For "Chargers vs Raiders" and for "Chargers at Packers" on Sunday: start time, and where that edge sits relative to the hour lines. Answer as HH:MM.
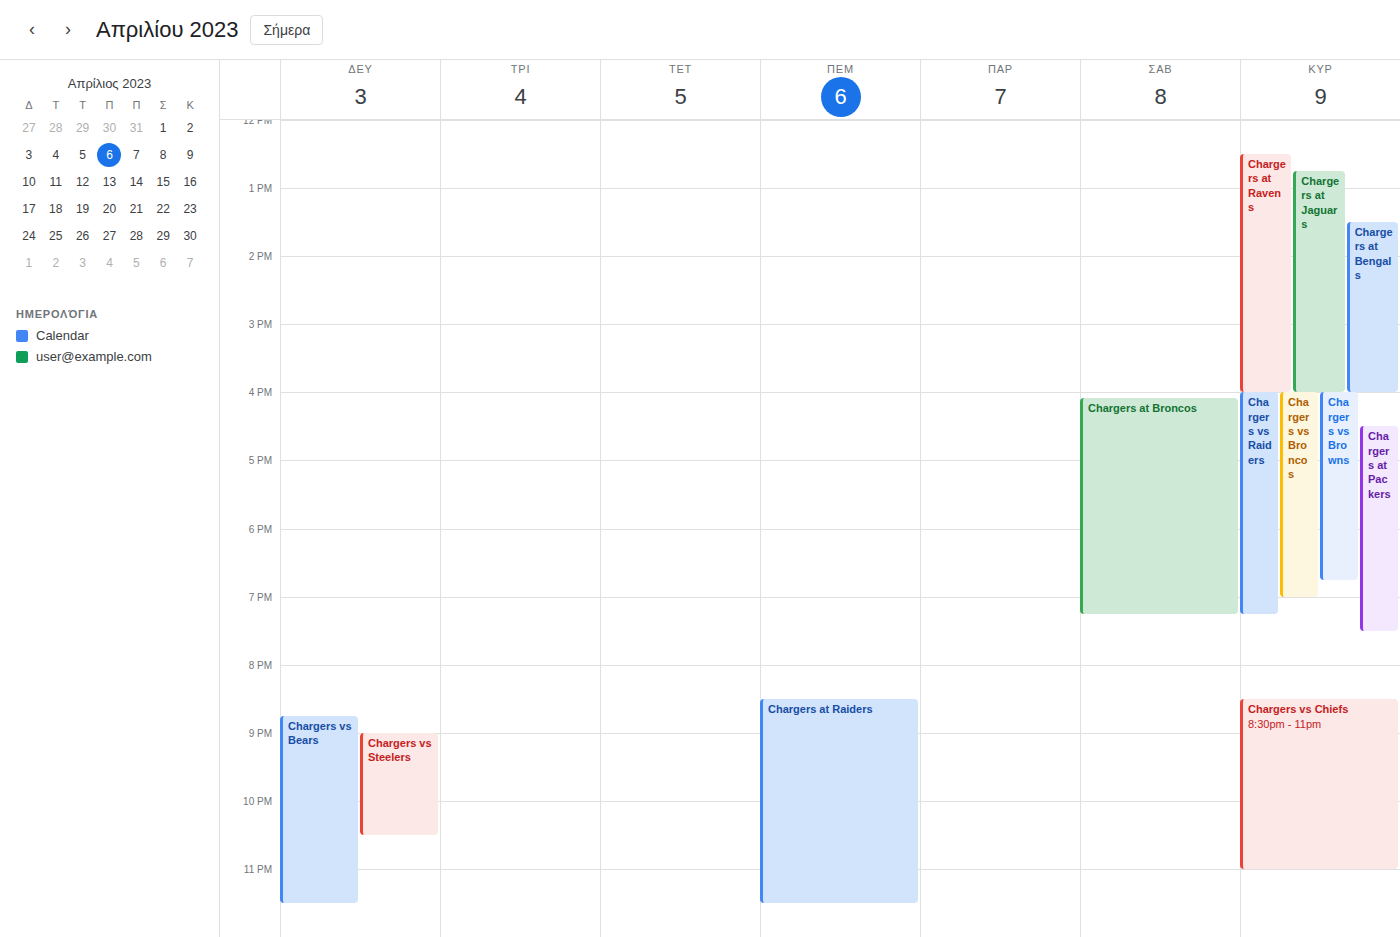
"Chargers vs Raiders": 16:00, exactly on the 16:00 line. "Chargers at Packers": 16:30, halfway between the 16:00 and 17:00 lines.